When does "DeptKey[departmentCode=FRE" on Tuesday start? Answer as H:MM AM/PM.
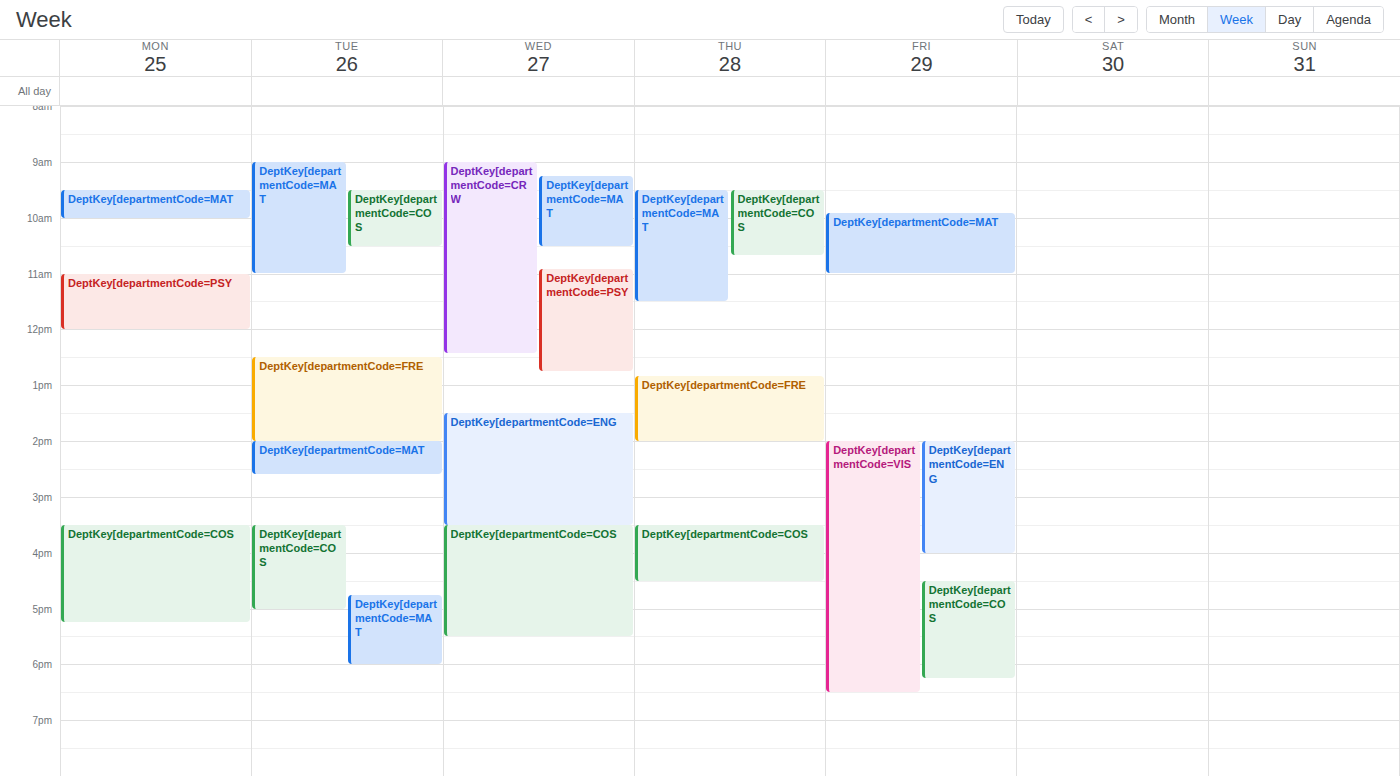
12:30 PM